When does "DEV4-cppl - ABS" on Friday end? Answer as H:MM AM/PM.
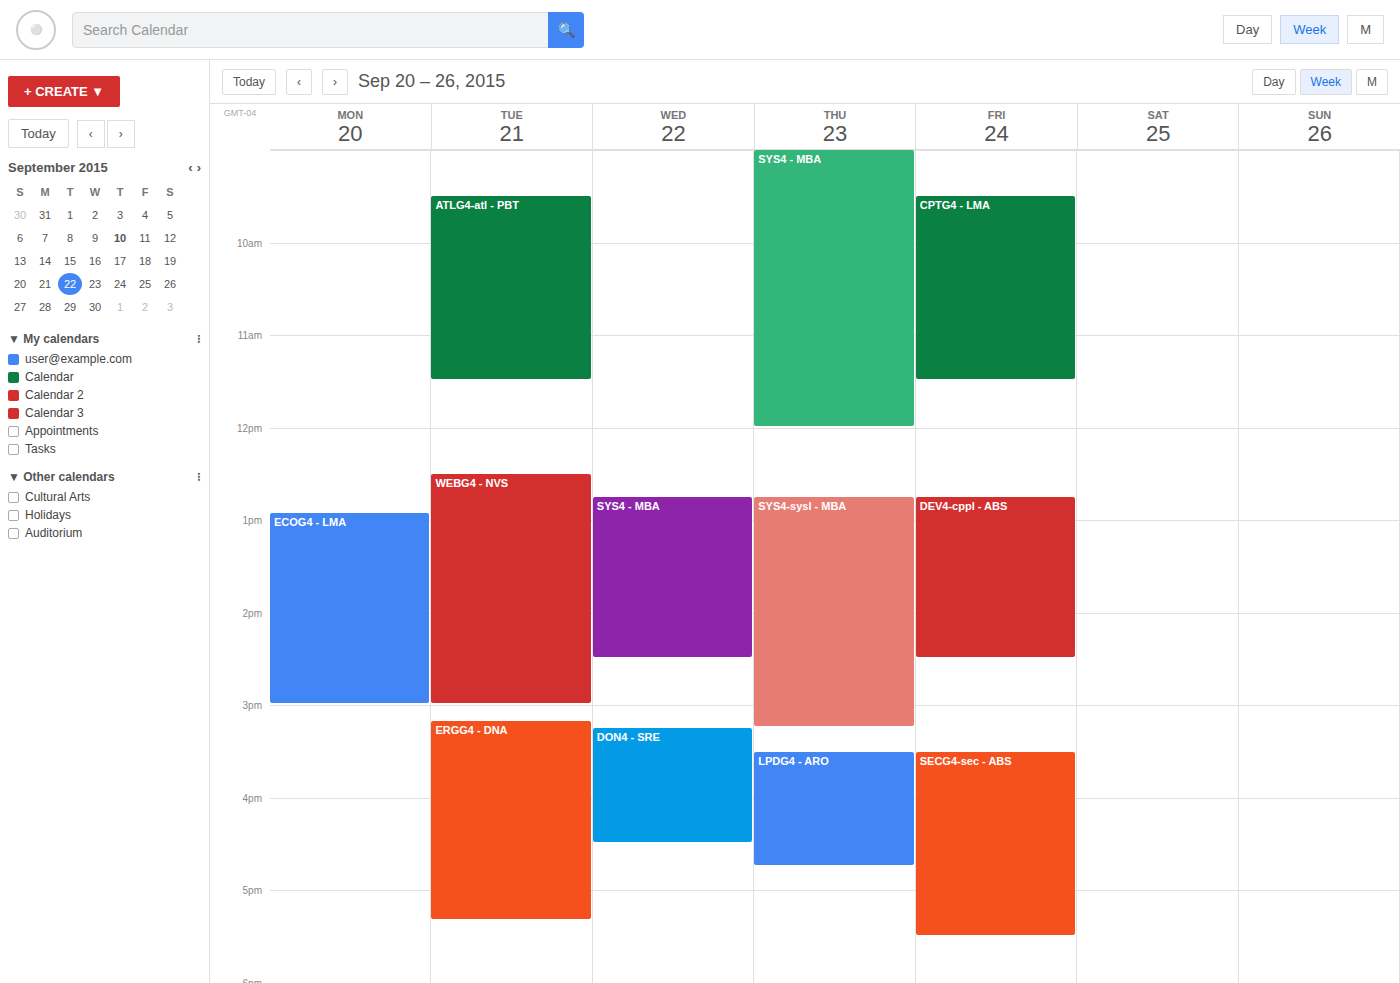
2:30 PM